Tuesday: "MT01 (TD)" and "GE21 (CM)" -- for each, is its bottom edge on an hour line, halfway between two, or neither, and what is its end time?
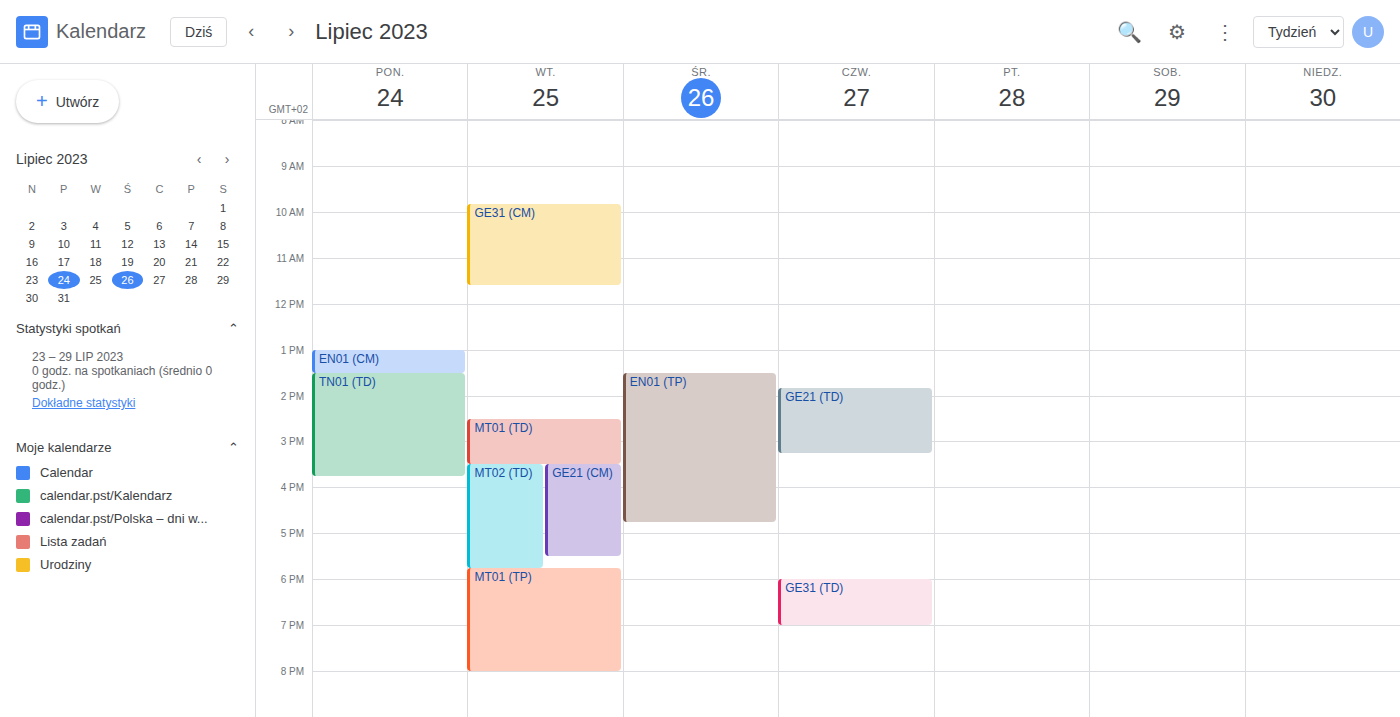
"MT01 (TD)": 3:30 PM, halfway between the 3 PM and 4 PM lines. "GE21 (CM)": 5:30 PM, halfway between the 5 PM and 6 PM lines.